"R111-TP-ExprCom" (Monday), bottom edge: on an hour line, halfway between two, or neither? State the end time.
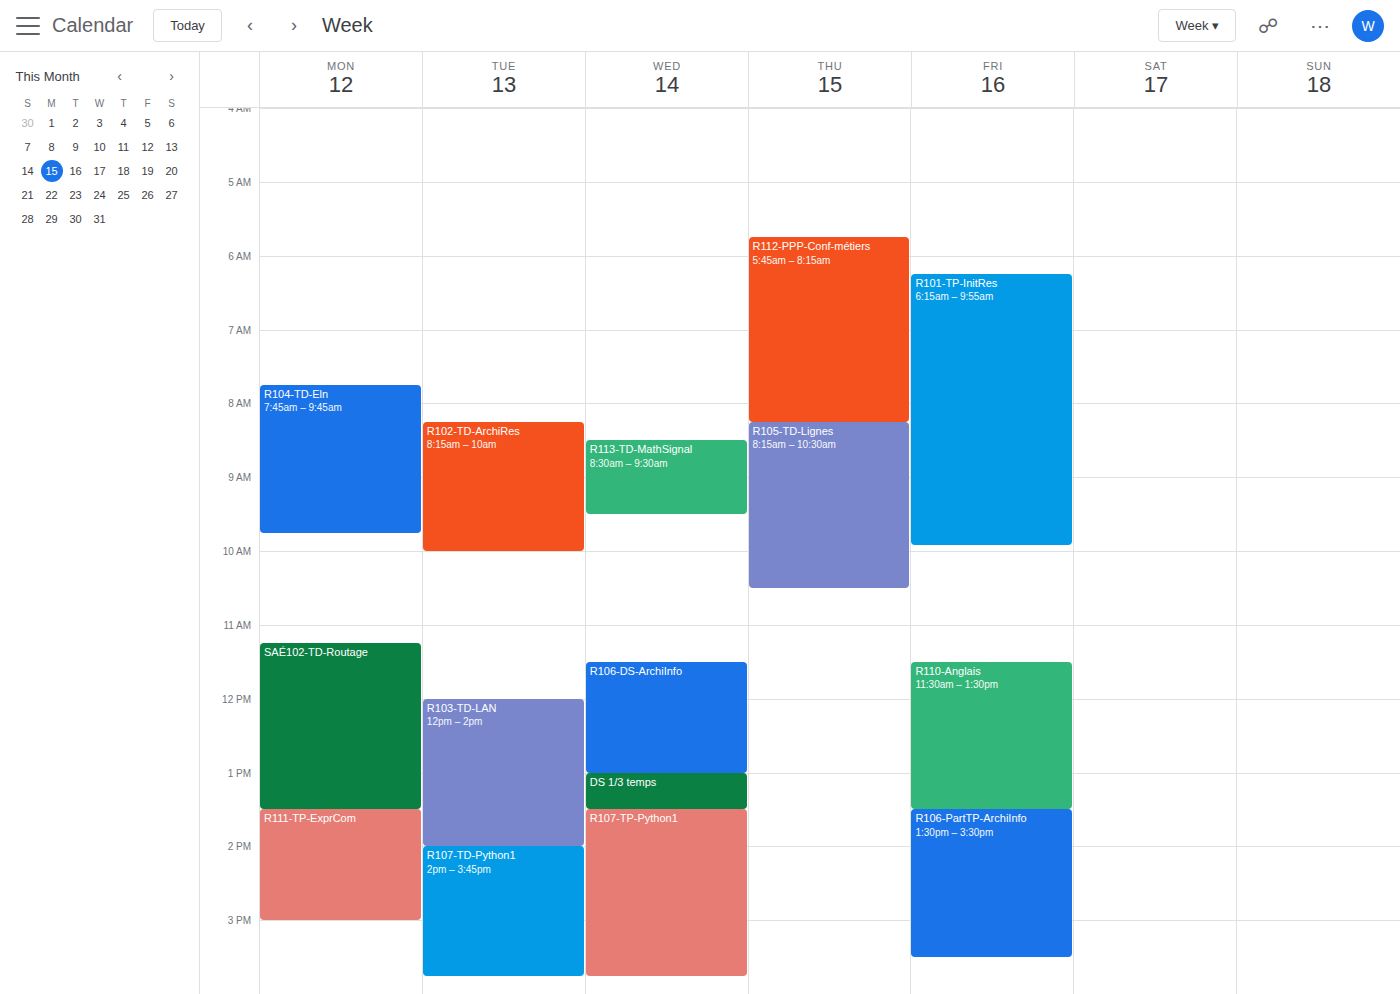
3:00 PM -- exactly on the 3 PM line.